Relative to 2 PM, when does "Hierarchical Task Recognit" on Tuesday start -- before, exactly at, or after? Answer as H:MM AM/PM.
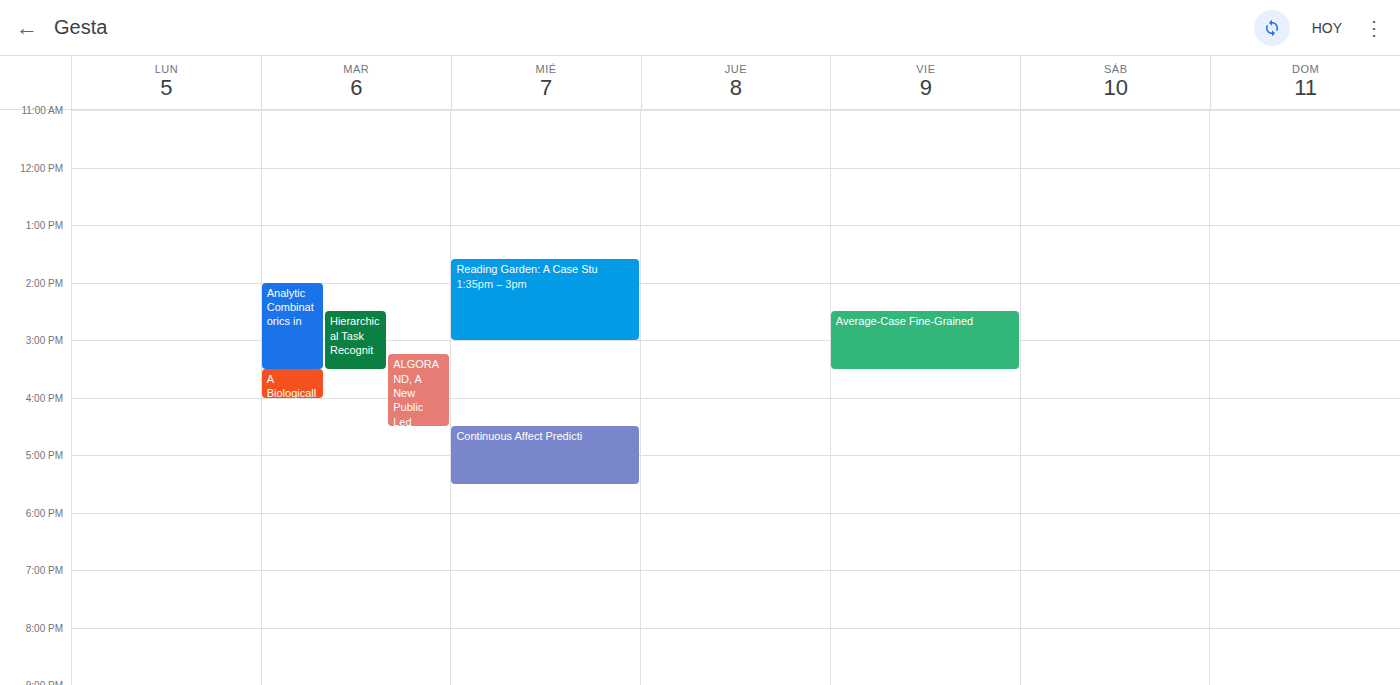
2:30 PM -- after 2 PM, 30 minutes below the 2 PM line.